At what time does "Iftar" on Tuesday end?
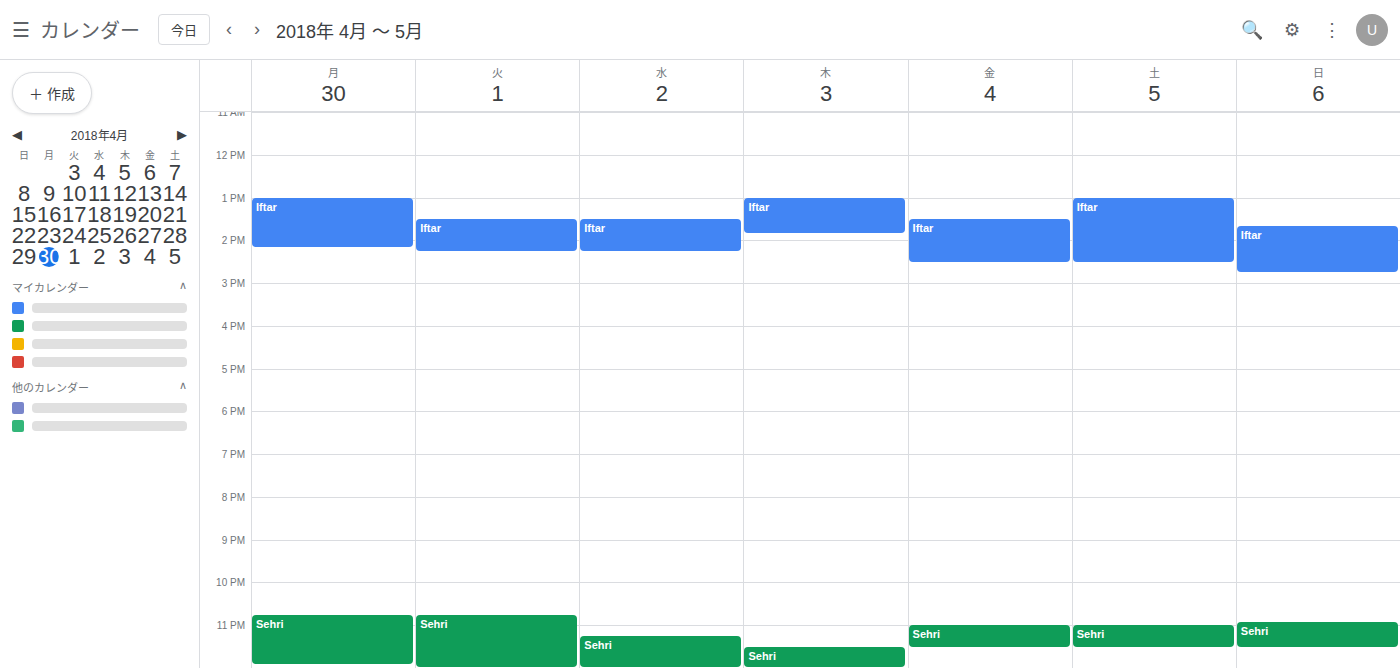
2:15 PM